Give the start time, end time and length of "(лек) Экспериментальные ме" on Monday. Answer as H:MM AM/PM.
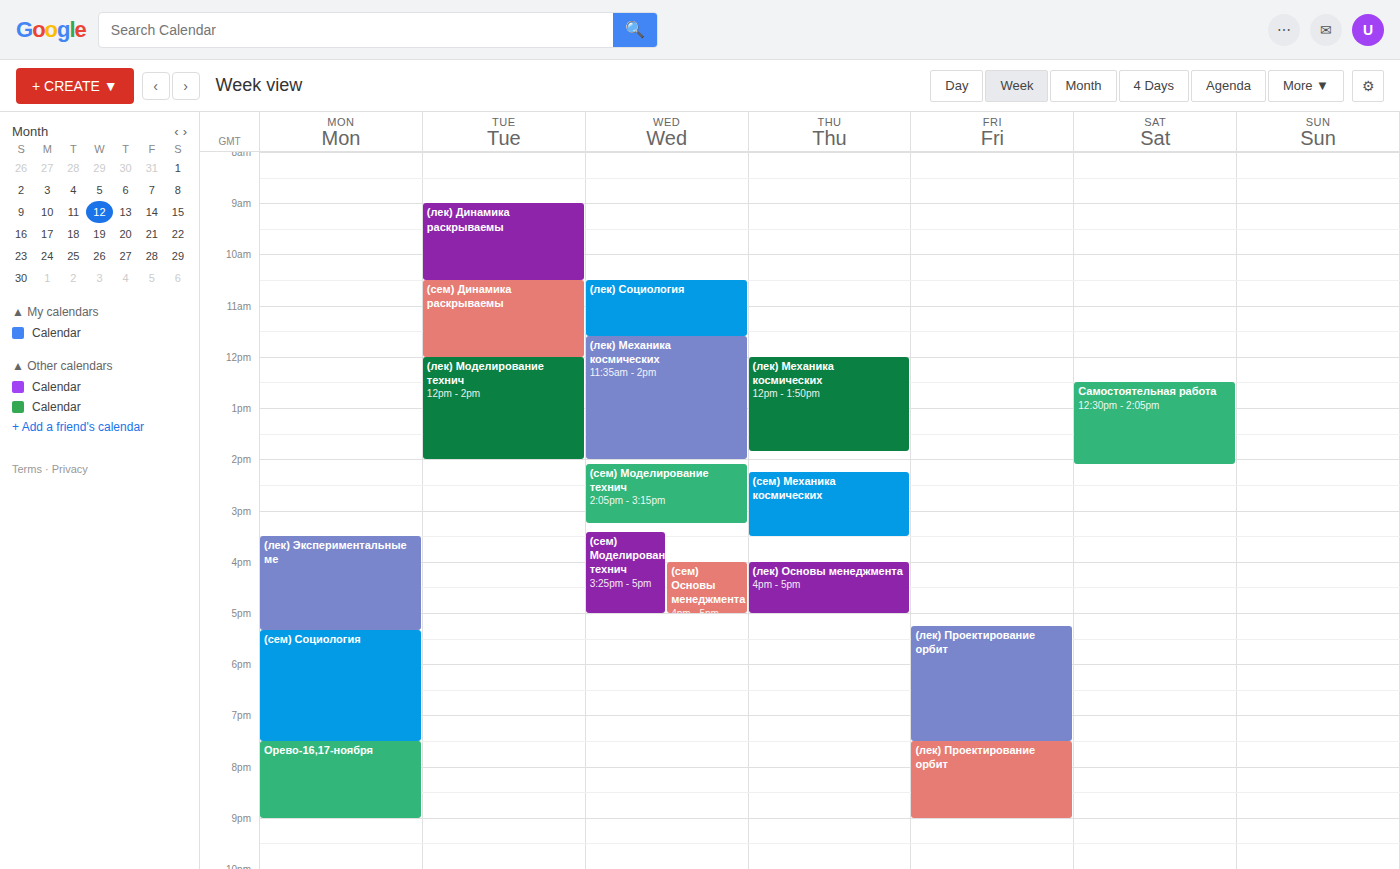
3:30 PM to 5:20 PM, 1 hour 50 minutes